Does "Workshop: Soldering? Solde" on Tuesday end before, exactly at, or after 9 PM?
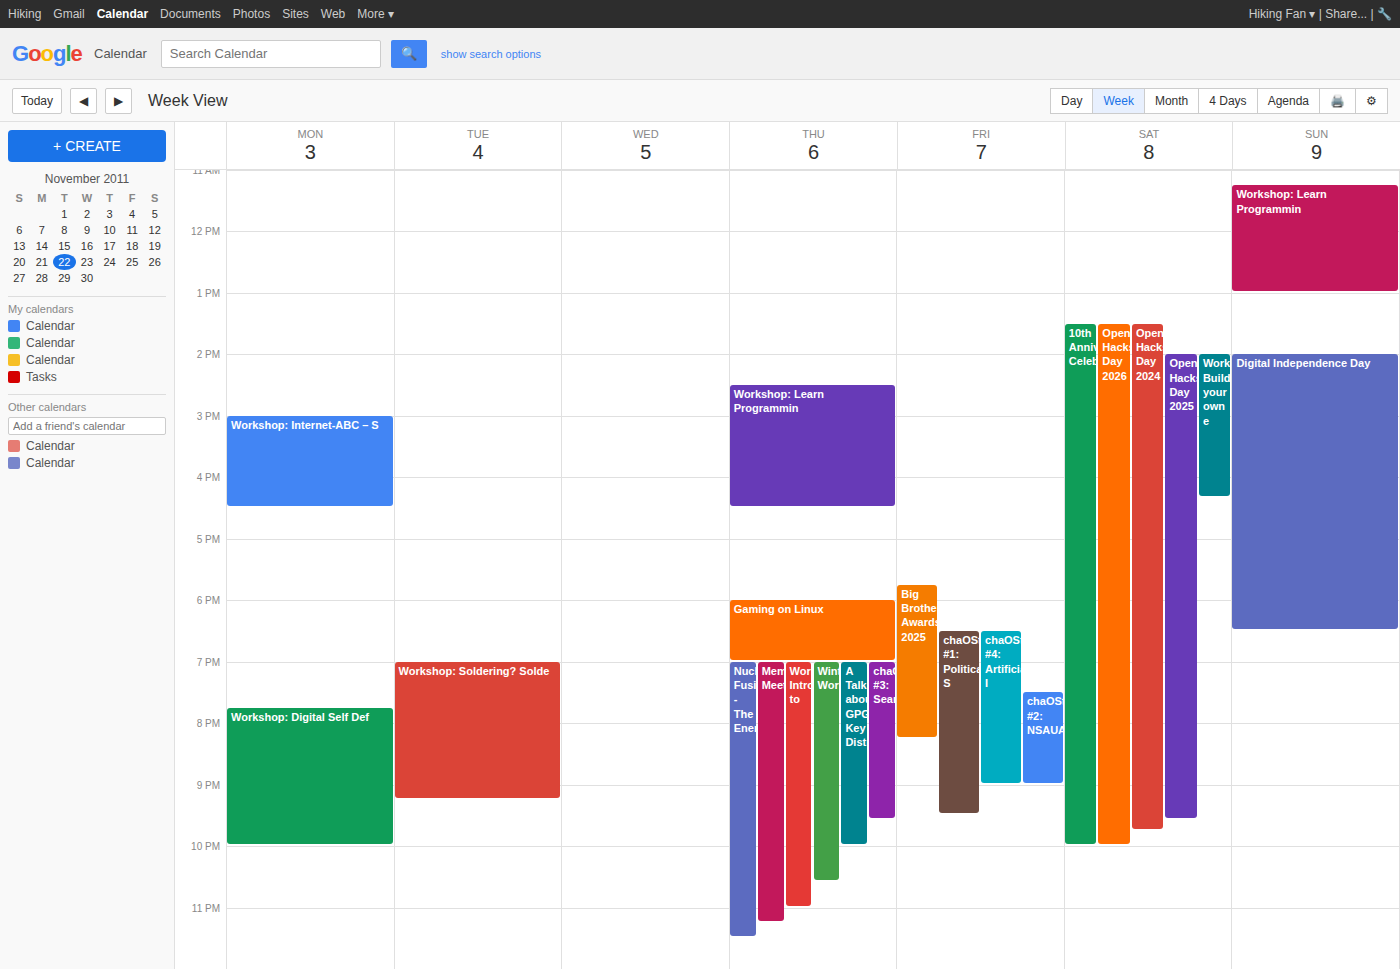
9:15 PM -- after 9 PM, 15 minutes below the 9 PM line.